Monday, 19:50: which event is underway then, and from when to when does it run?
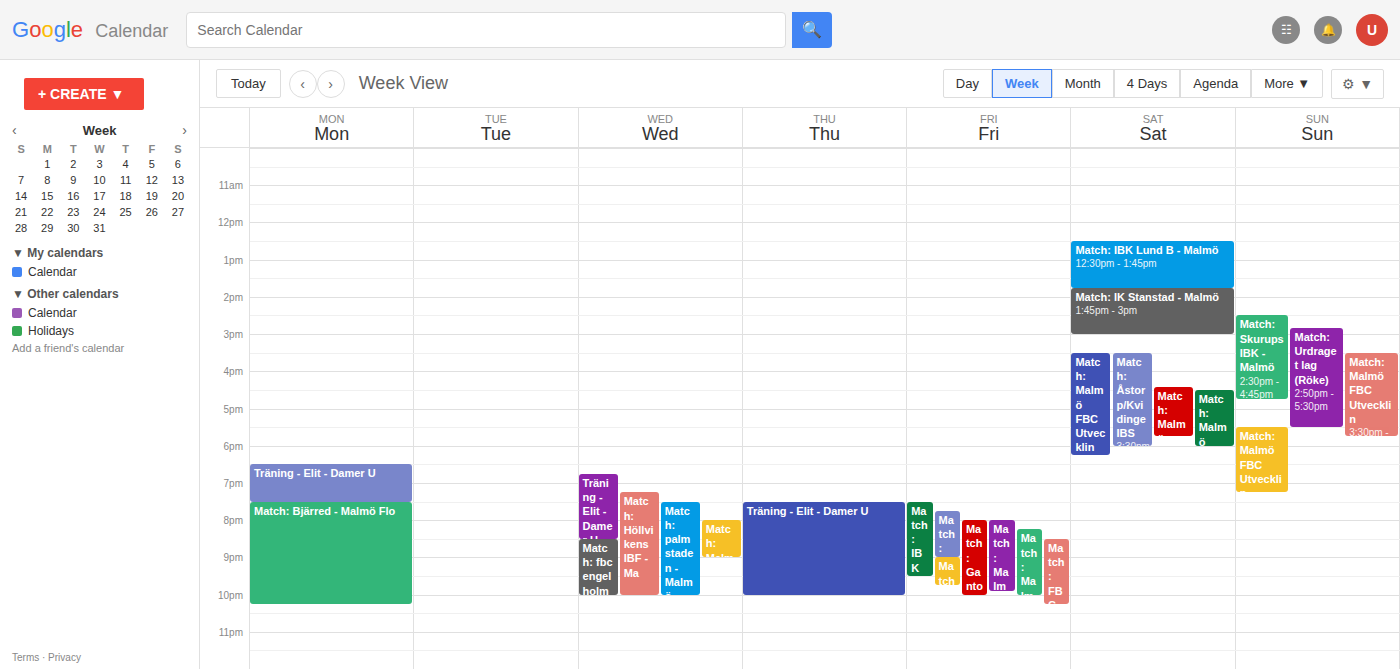
"Match: Bjärred - Malmö Flo", 19:30 to 22:15